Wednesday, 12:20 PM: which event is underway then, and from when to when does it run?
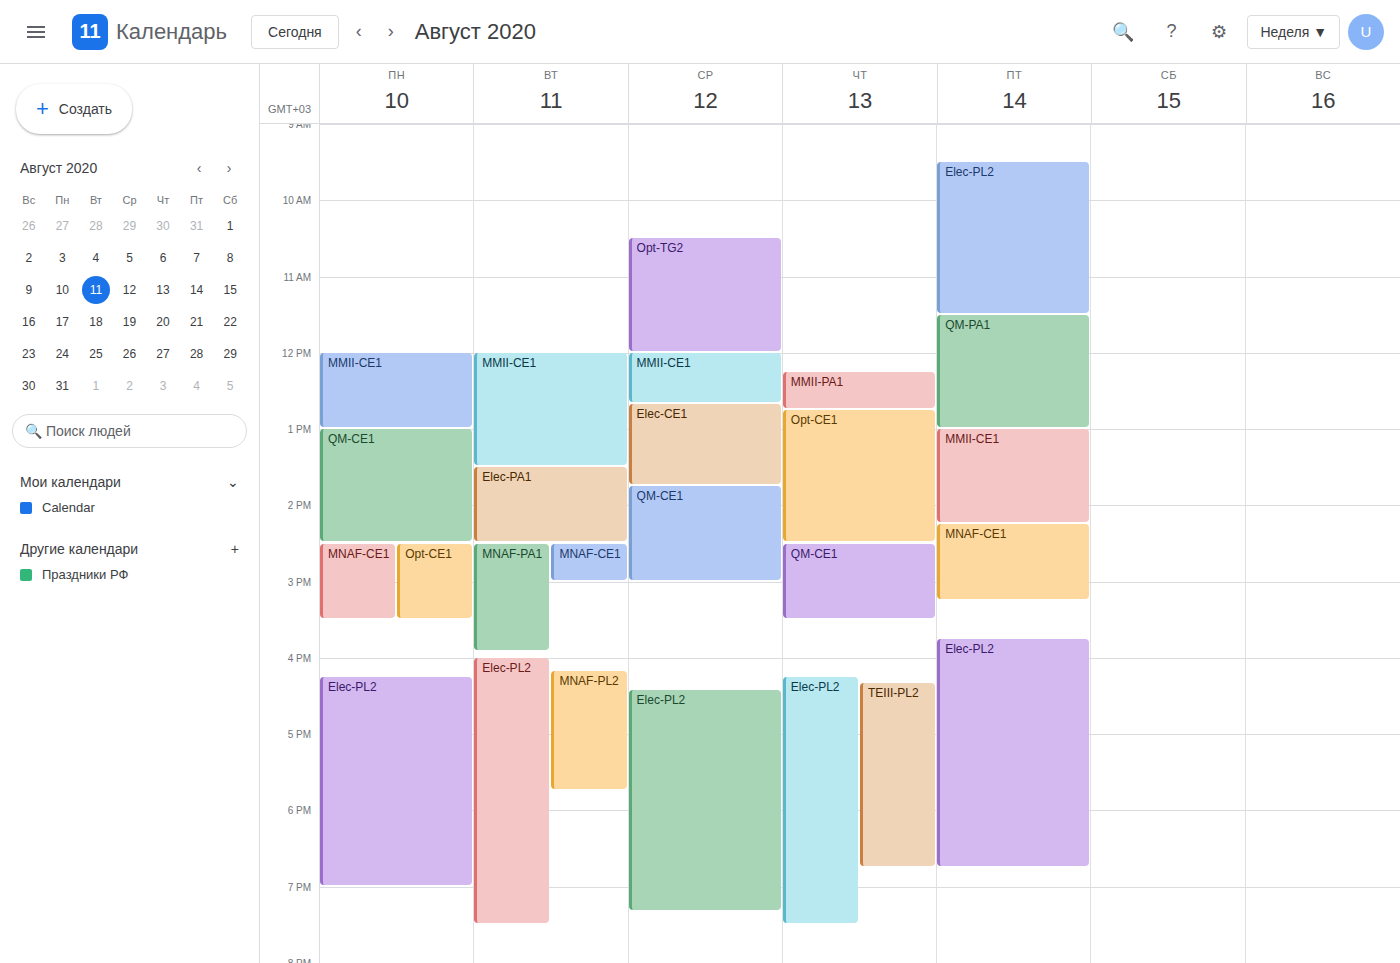
"MMII-CE1", 12:00 PM to 12:40 PM